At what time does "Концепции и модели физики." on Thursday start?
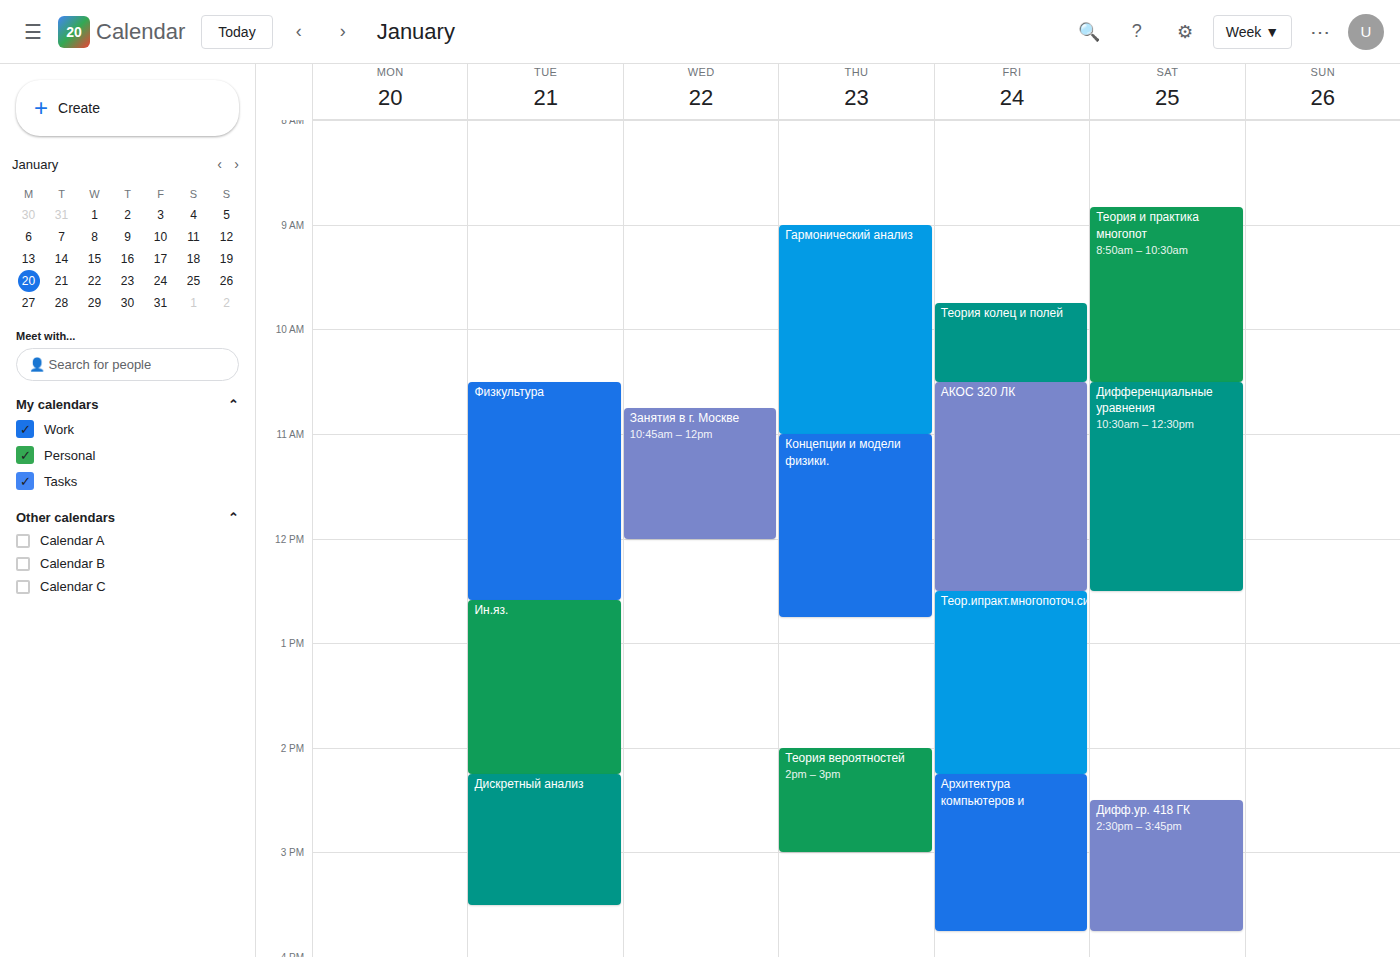
11:00 AM